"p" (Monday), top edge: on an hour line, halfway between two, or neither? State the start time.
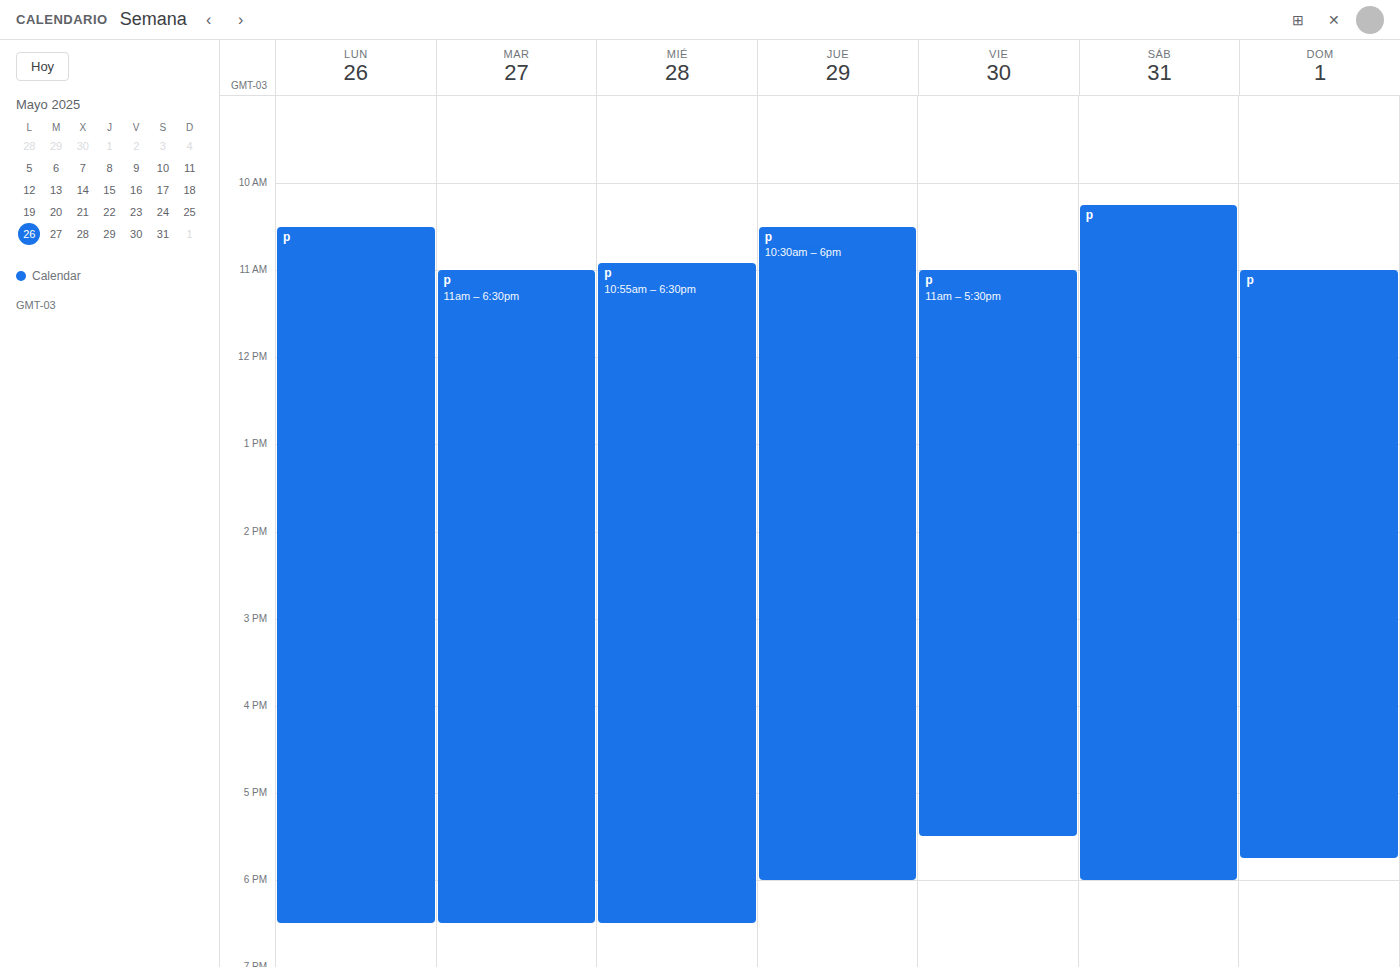
10:30 AM -- halfway between the 10 AM and 11 AM lines.